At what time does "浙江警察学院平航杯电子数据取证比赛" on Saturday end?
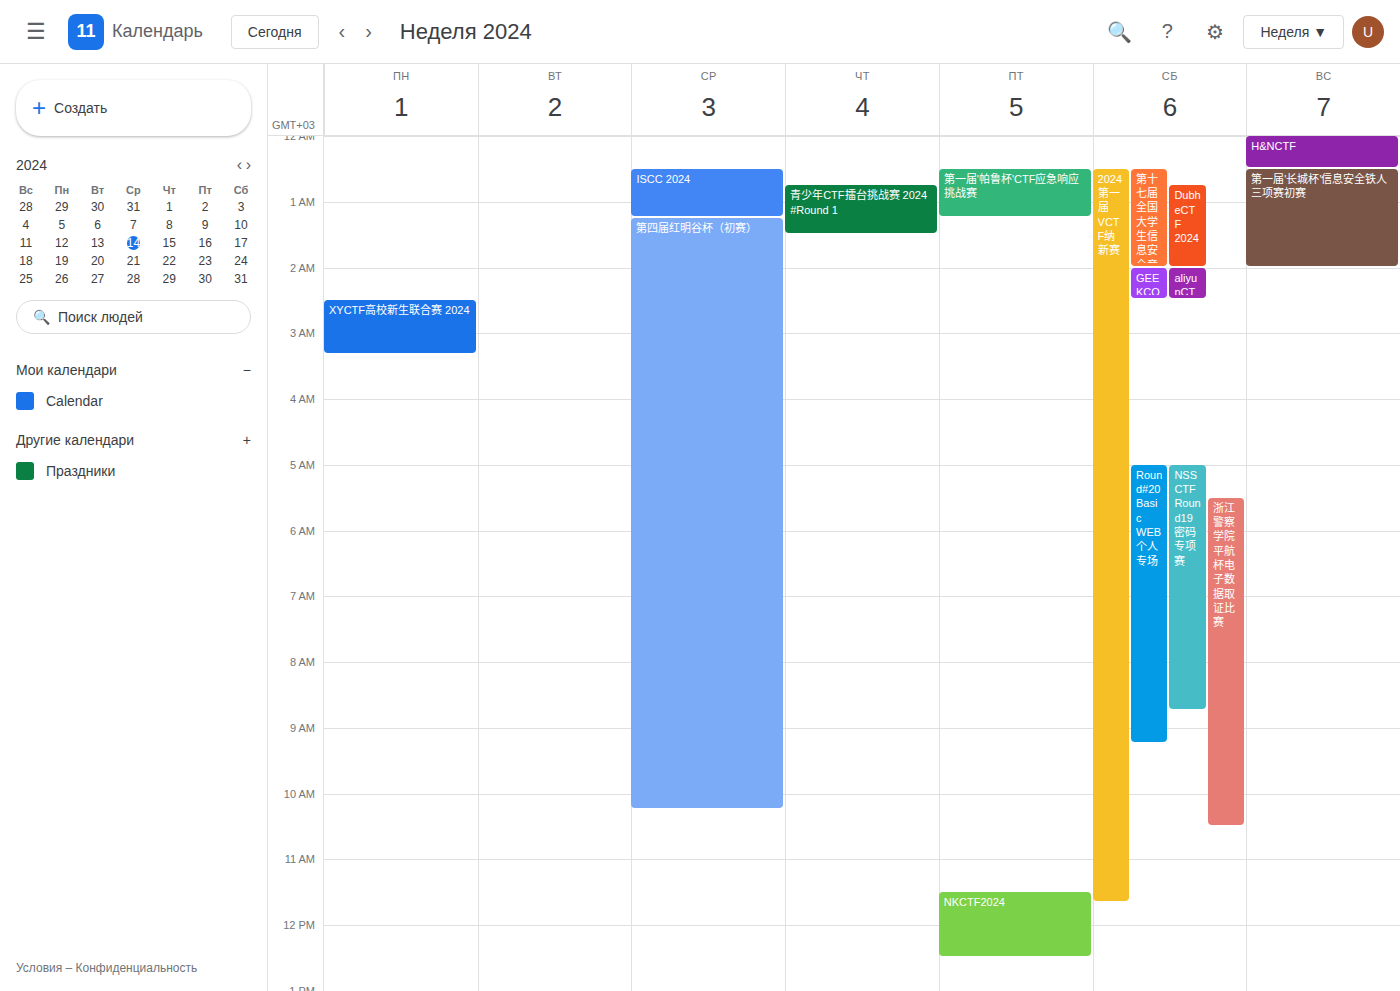
10:30 AM